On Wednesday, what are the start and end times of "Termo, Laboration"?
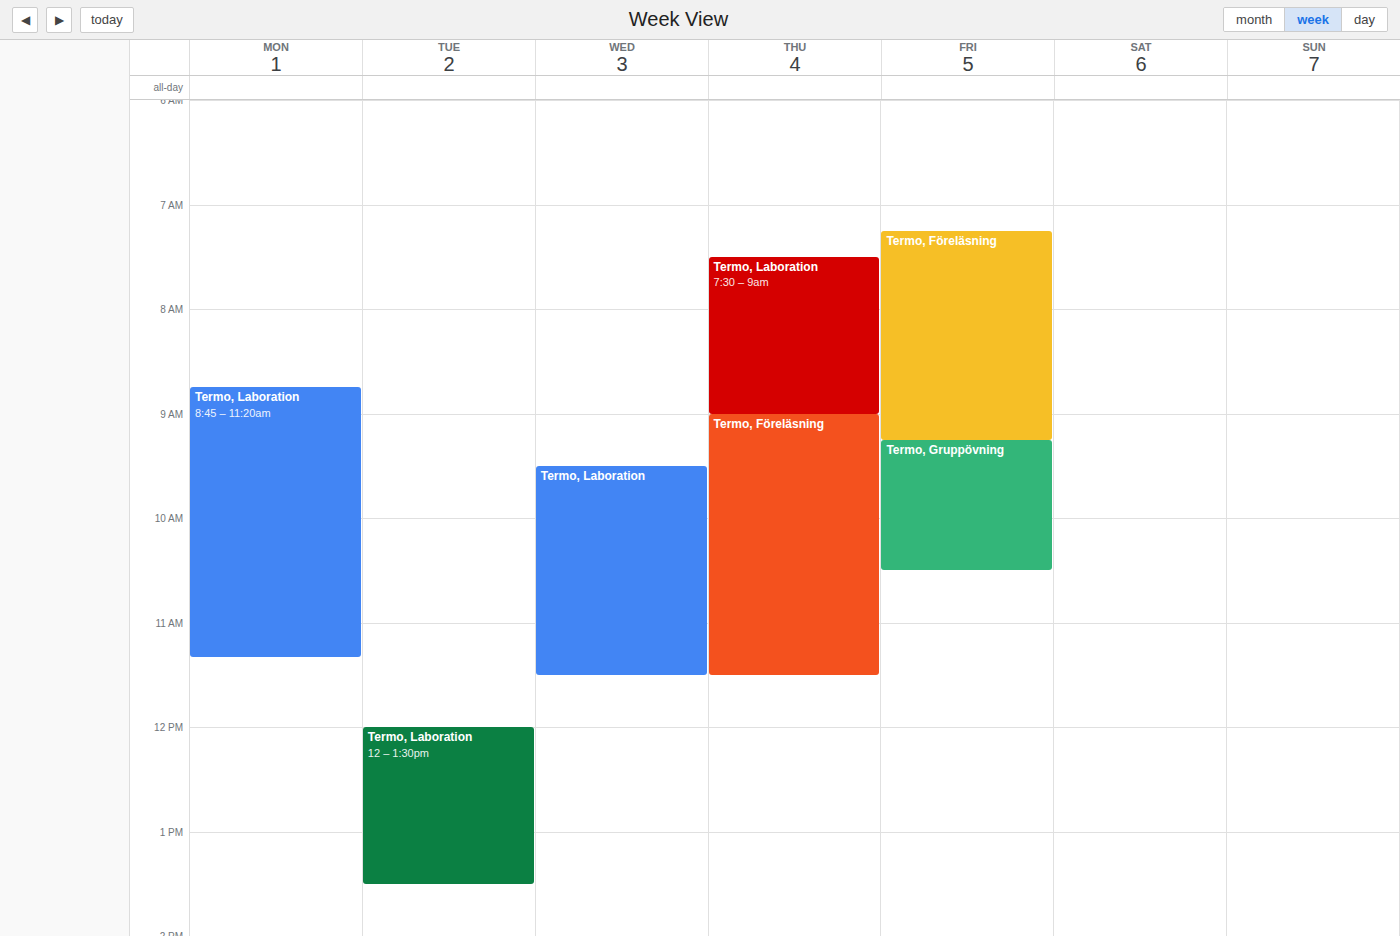
09:30 to 11:30